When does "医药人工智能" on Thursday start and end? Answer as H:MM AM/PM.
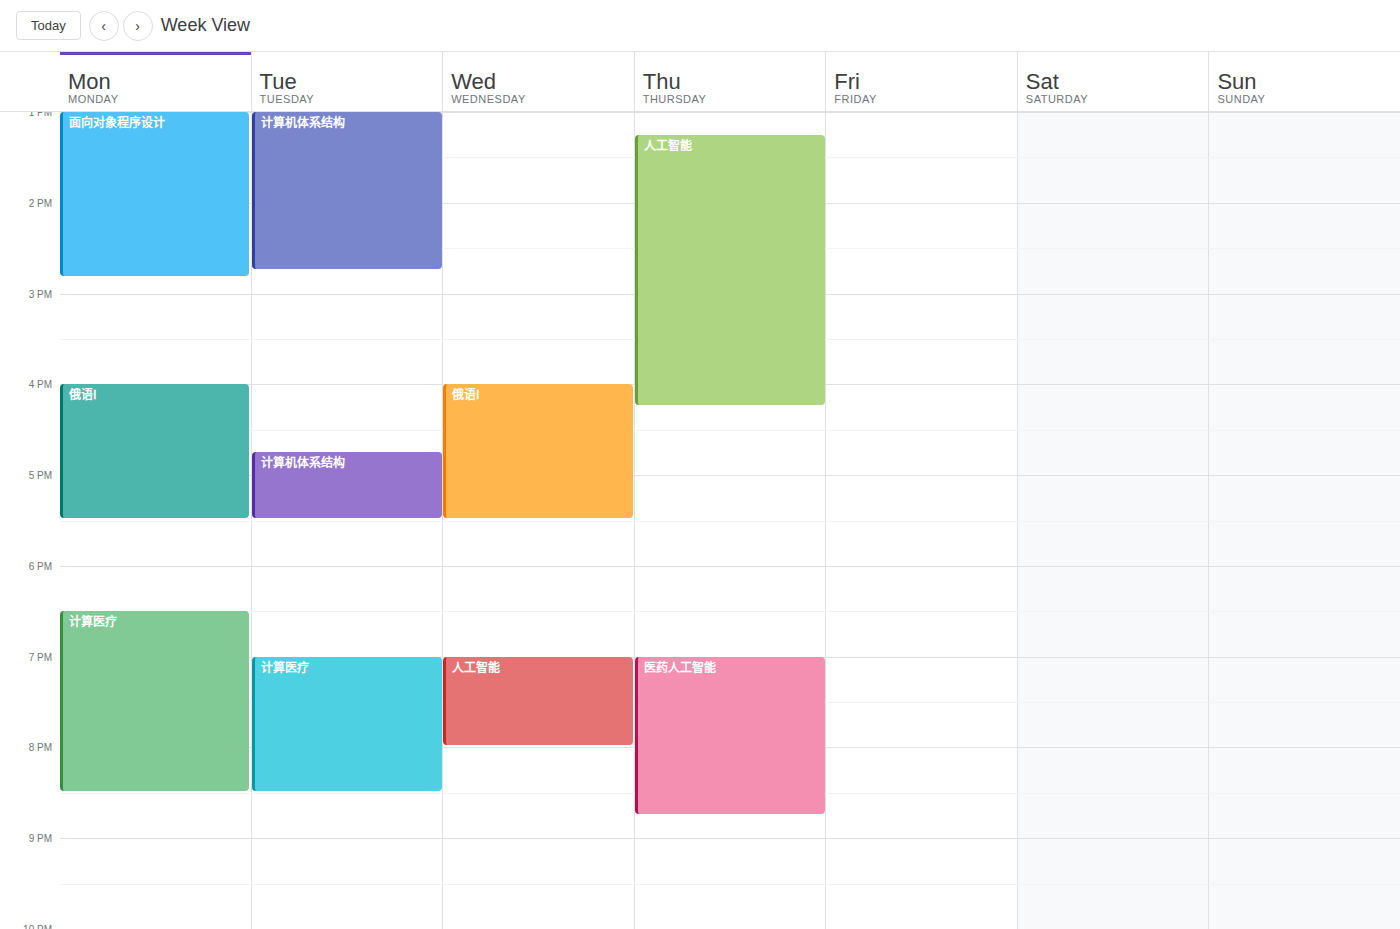
7:00 PM to 8:45 PM